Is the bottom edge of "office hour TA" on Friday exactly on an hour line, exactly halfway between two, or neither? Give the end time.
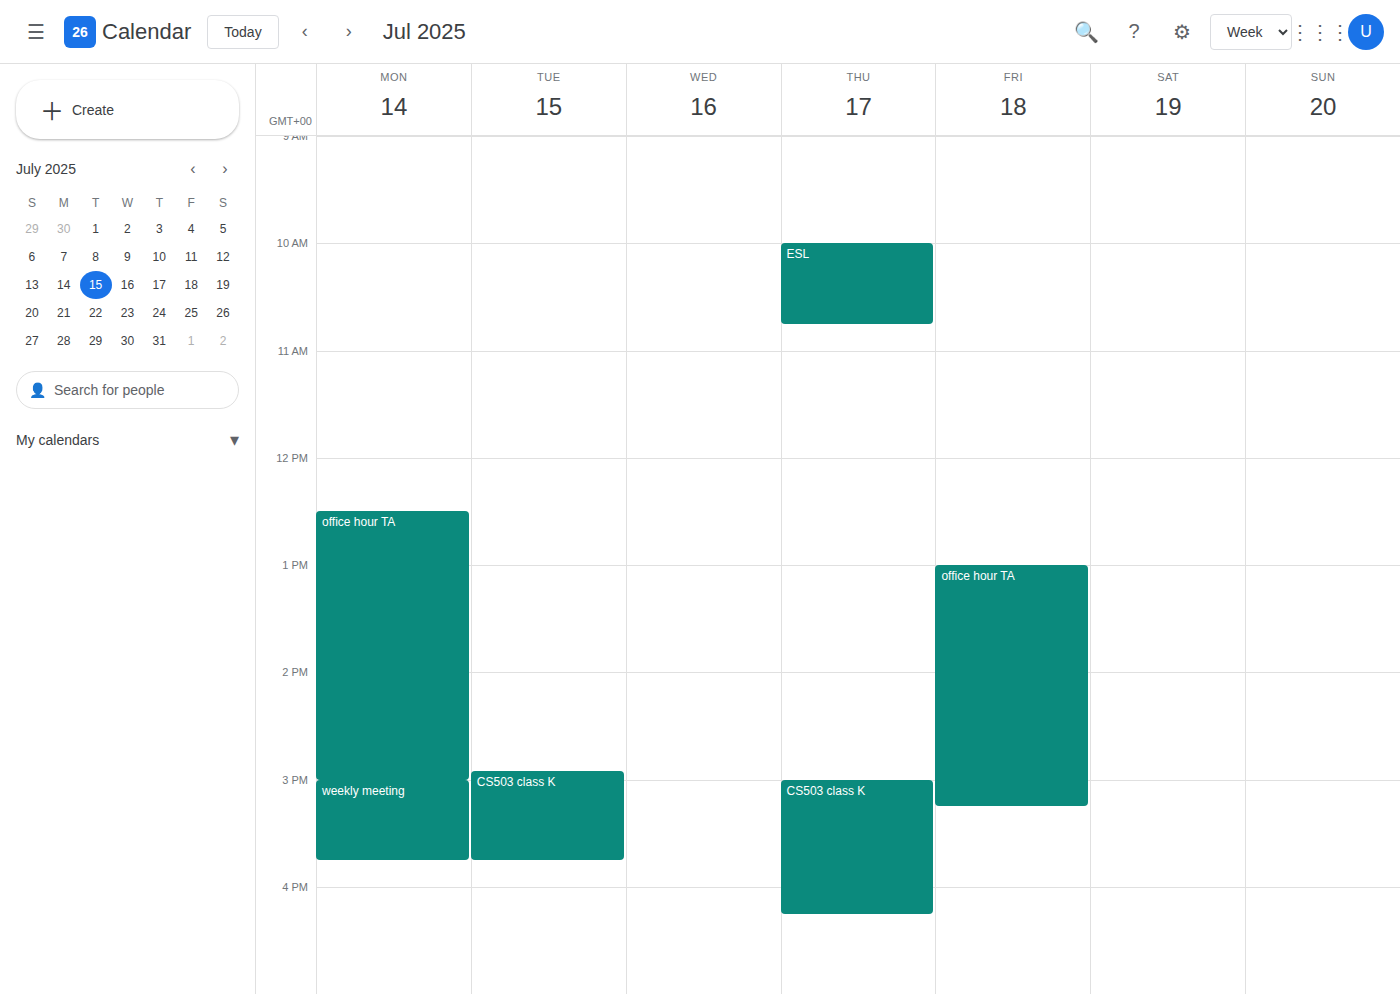
3:15 PM -- neither: a quarter of the way from the 3 PM line to the 4 PM line.